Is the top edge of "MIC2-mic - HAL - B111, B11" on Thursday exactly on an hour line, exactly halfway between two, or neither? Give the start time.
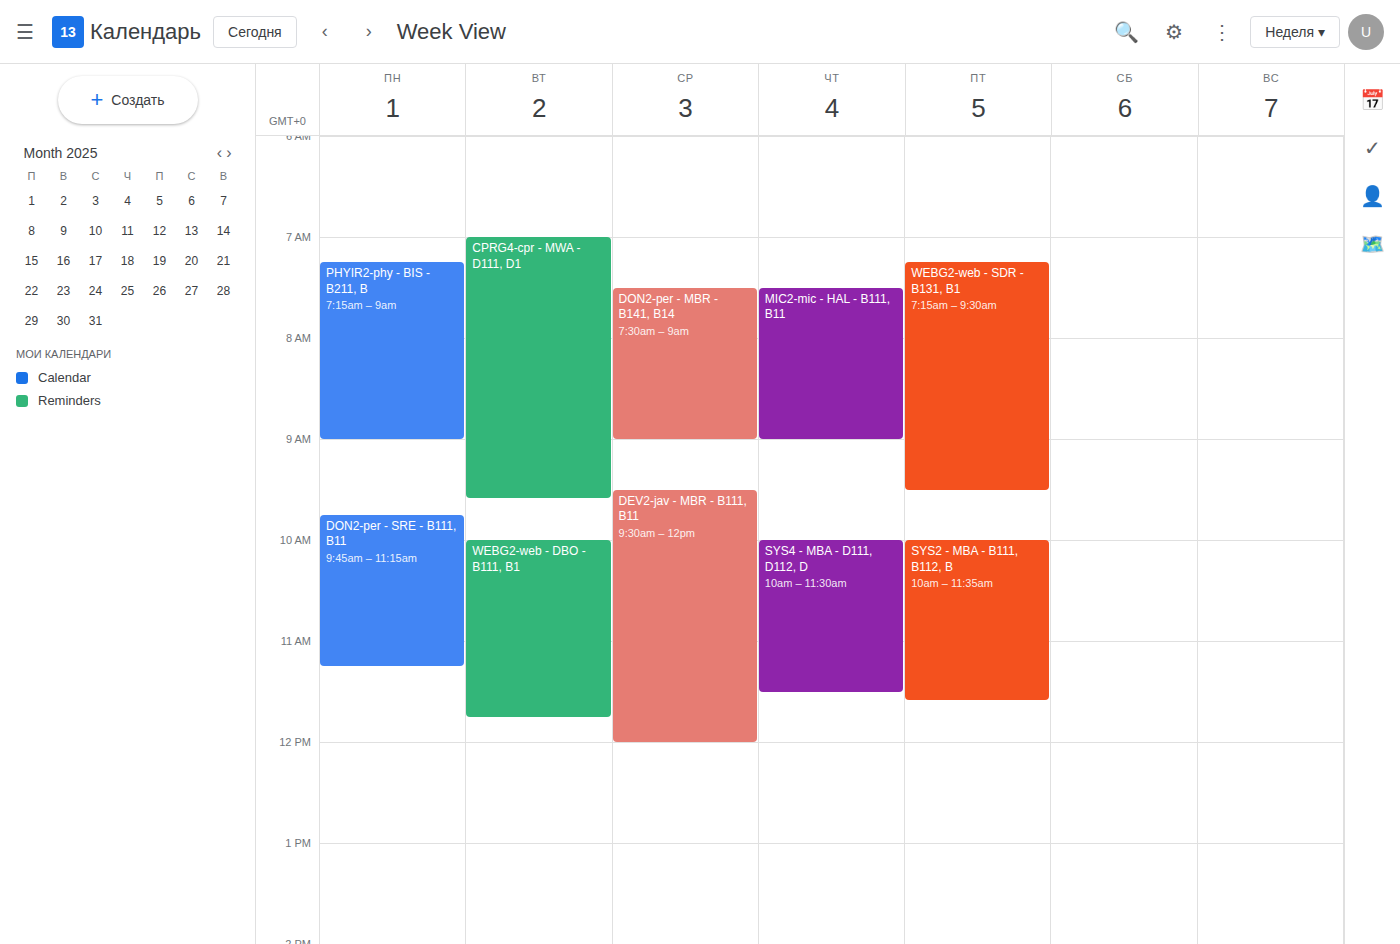
7:30 AM -- halfway between the 7 AM and 8 AM lines.